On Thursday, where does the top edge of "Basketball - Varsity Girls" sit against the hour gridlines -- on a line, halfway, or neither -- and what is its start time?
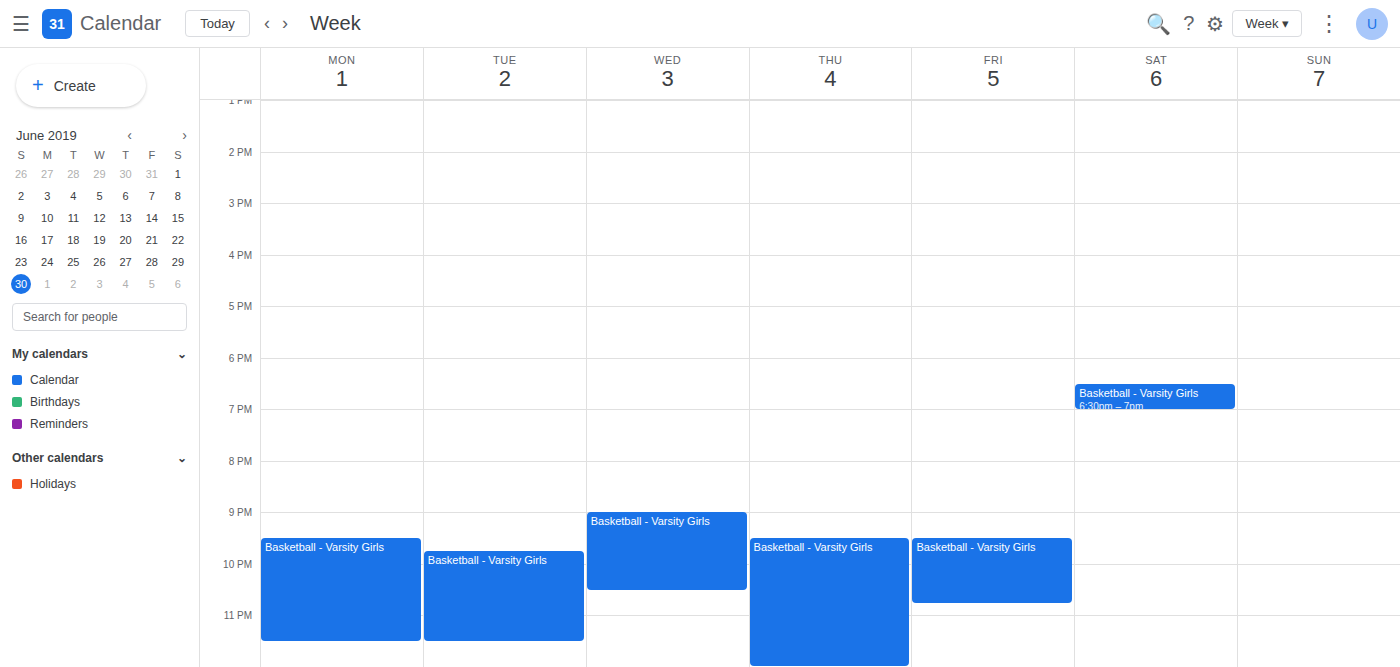
9:30 PM -- halfway between the 9 PM and 10 PM lines.